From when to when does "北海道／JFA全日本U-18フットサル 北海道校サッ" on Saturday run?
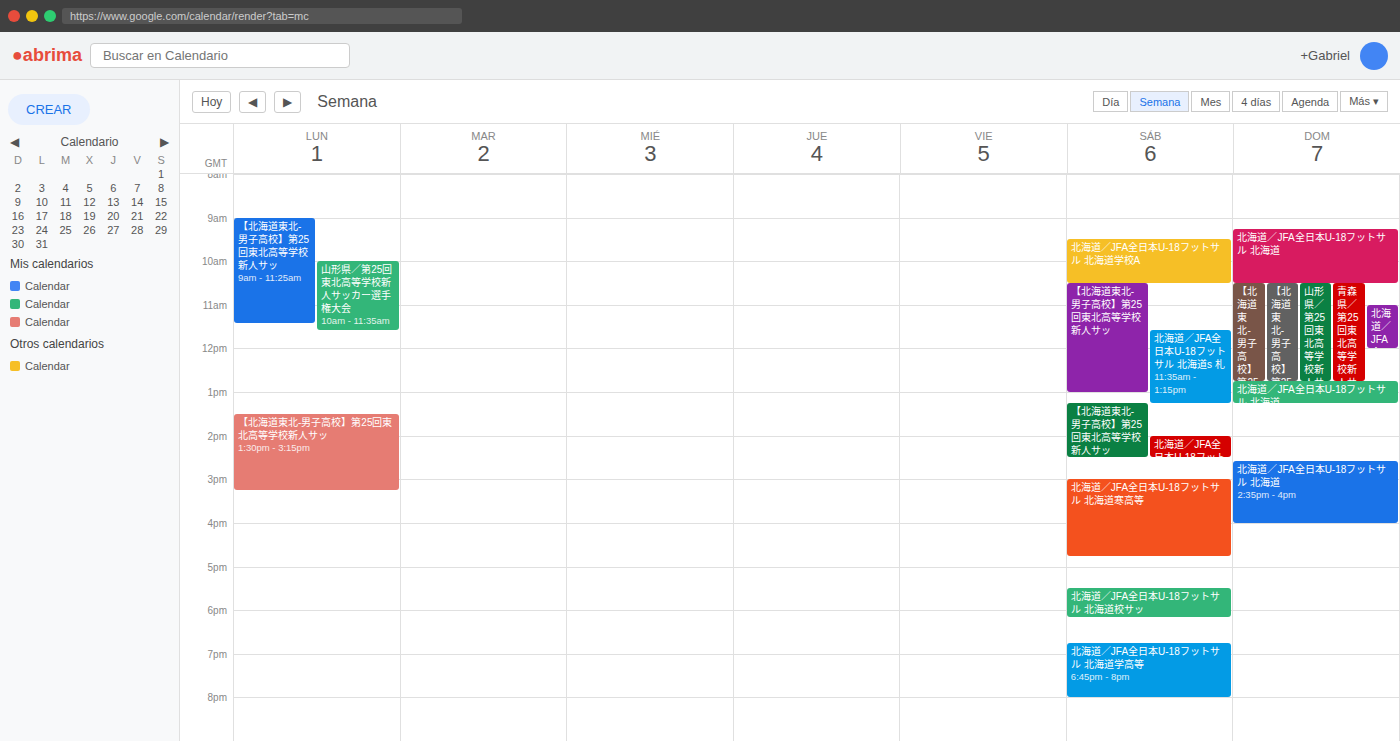
5:30 PM to 6:10 PM